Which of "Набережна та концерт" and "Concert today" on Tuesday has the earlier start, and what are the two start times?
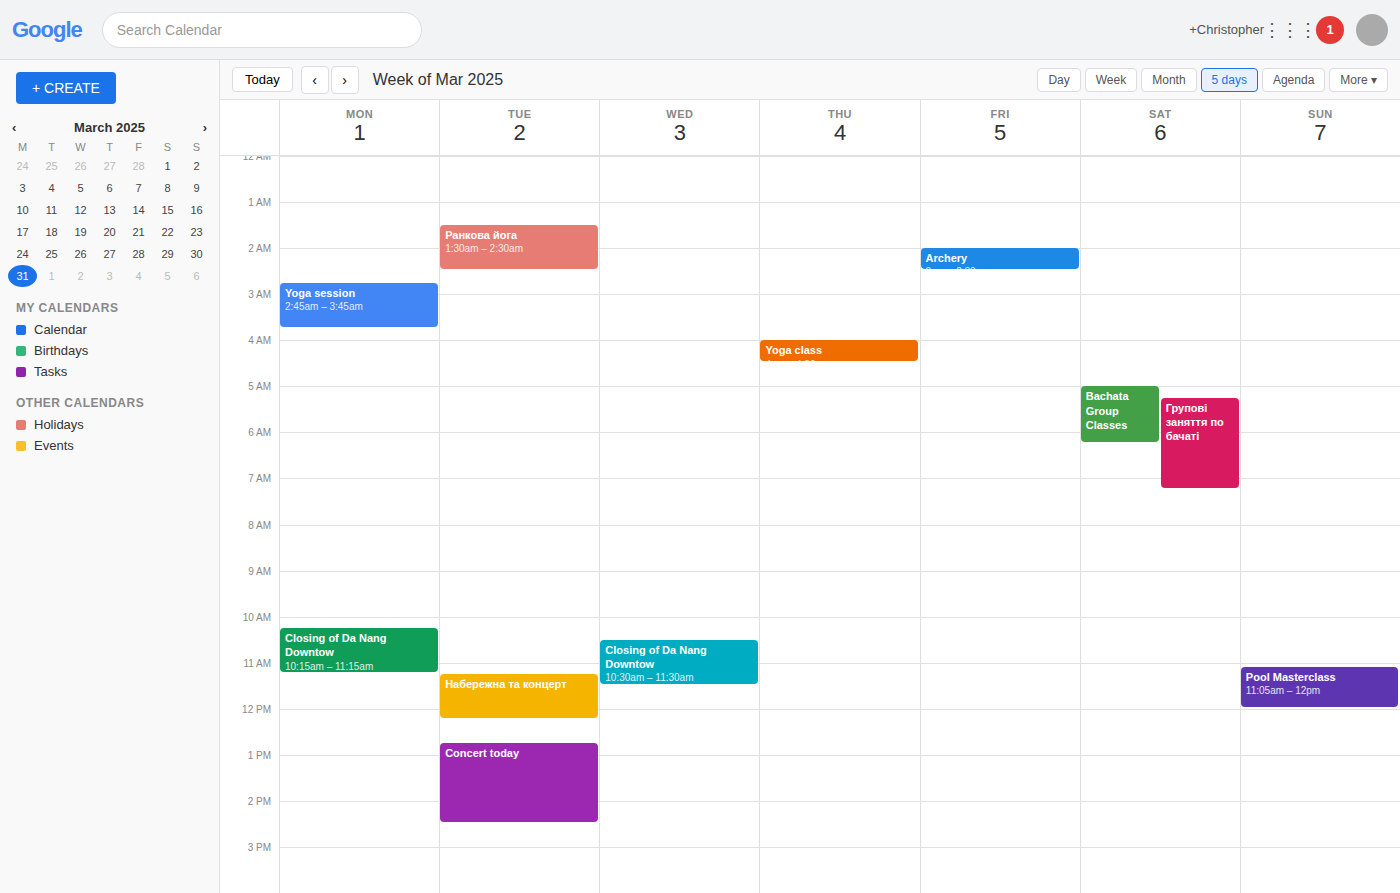
"Набережна та концерт" 11:15; "Concert today" 12:45.